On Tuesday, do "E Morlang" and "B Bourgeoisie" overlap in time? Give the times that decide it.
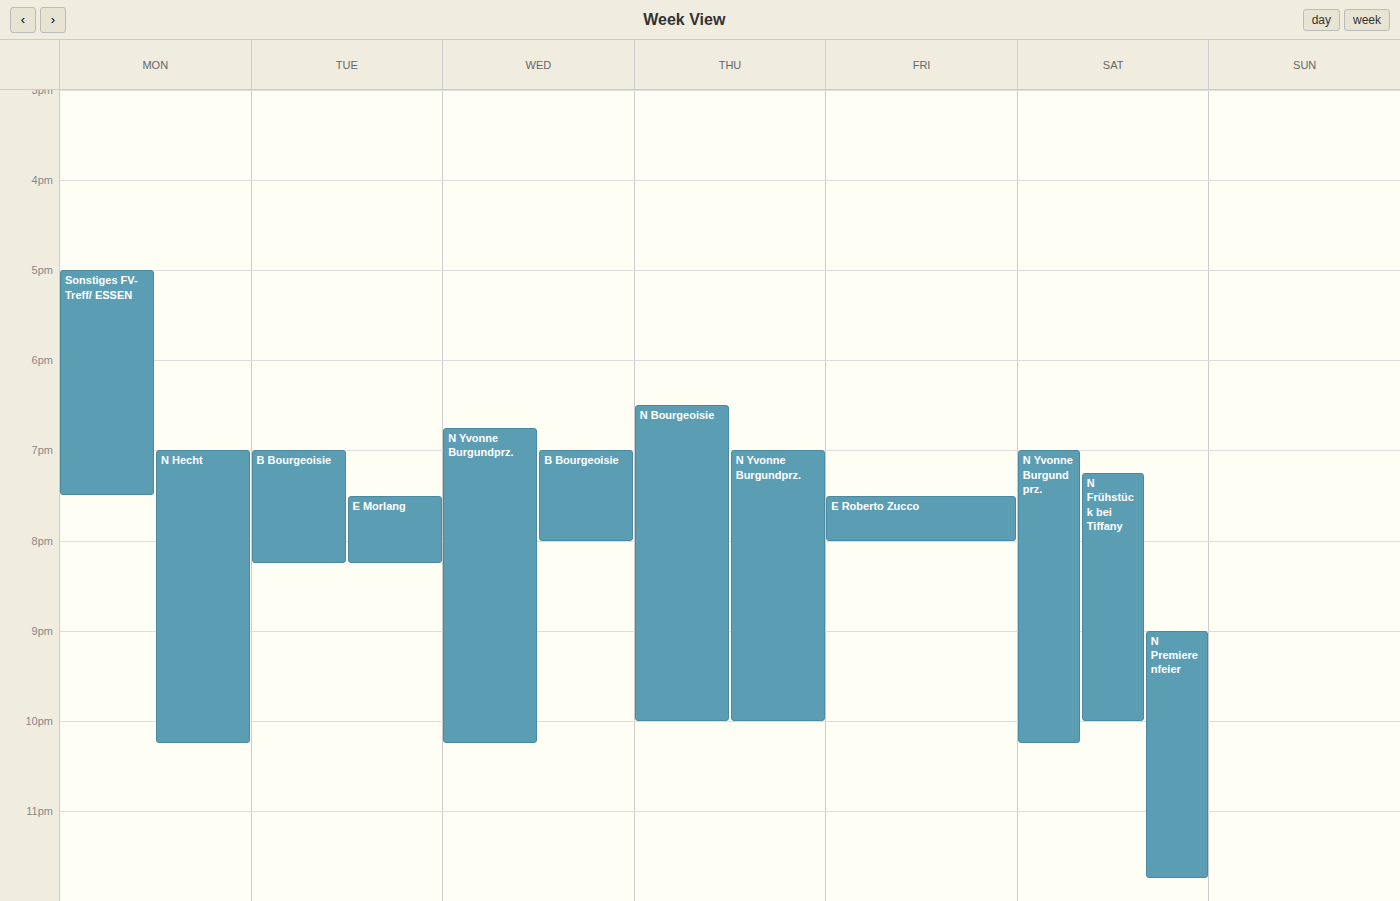
"E Morlang" starts at 7:30 PM, before "B Bourgeoisie" ends at 8:15 PM -- they overlap.